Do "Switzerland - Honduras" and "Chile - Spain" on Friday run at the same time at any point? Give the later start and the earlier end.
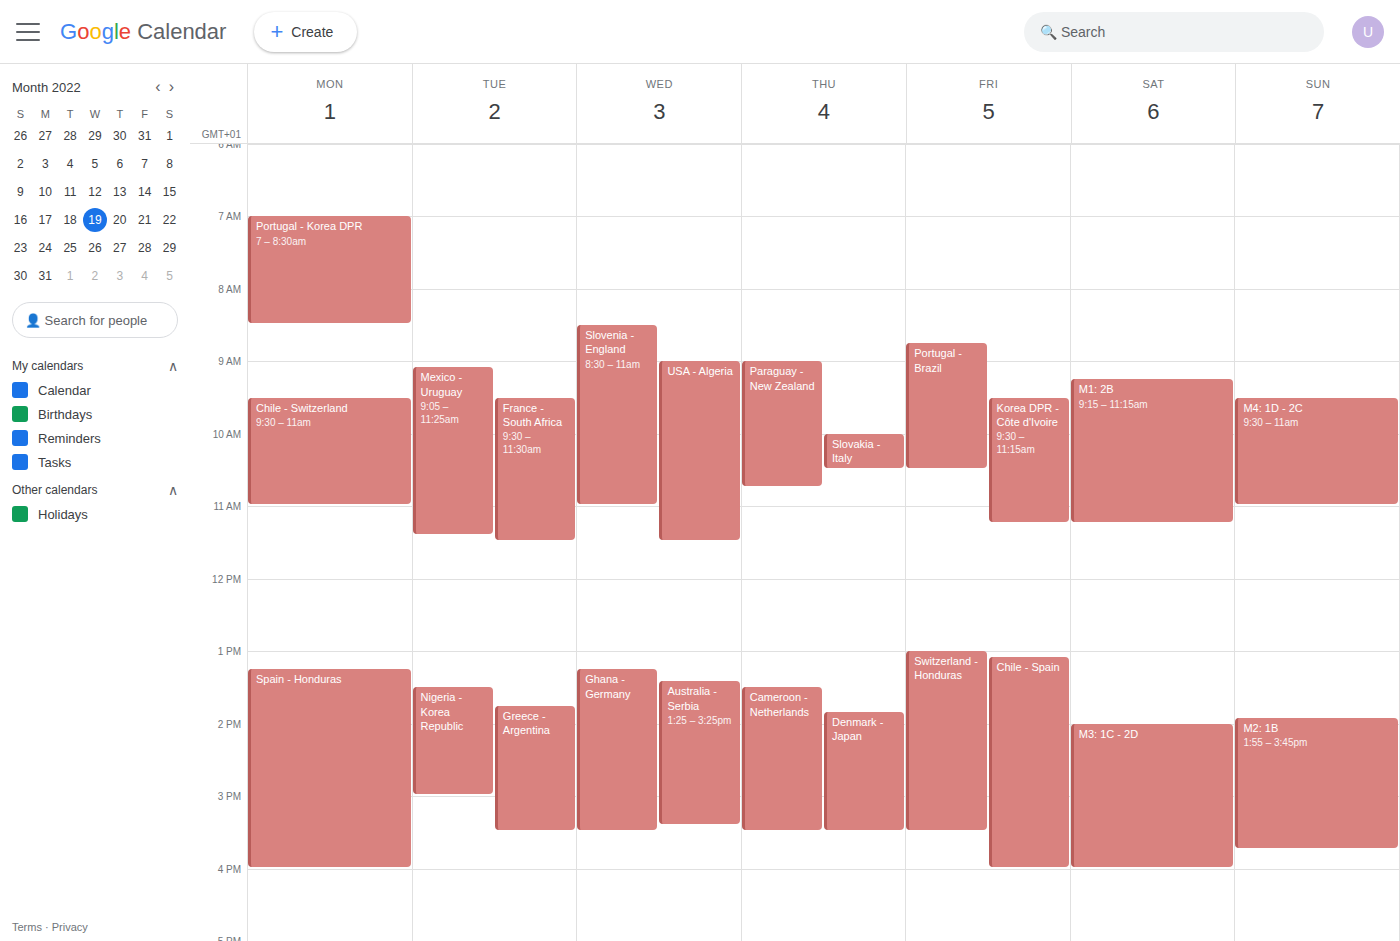
"Chile - Spain" starts at 1:05 PM, before "Switzerland - Honduras" ends at 3:30 PM -- they overlap.